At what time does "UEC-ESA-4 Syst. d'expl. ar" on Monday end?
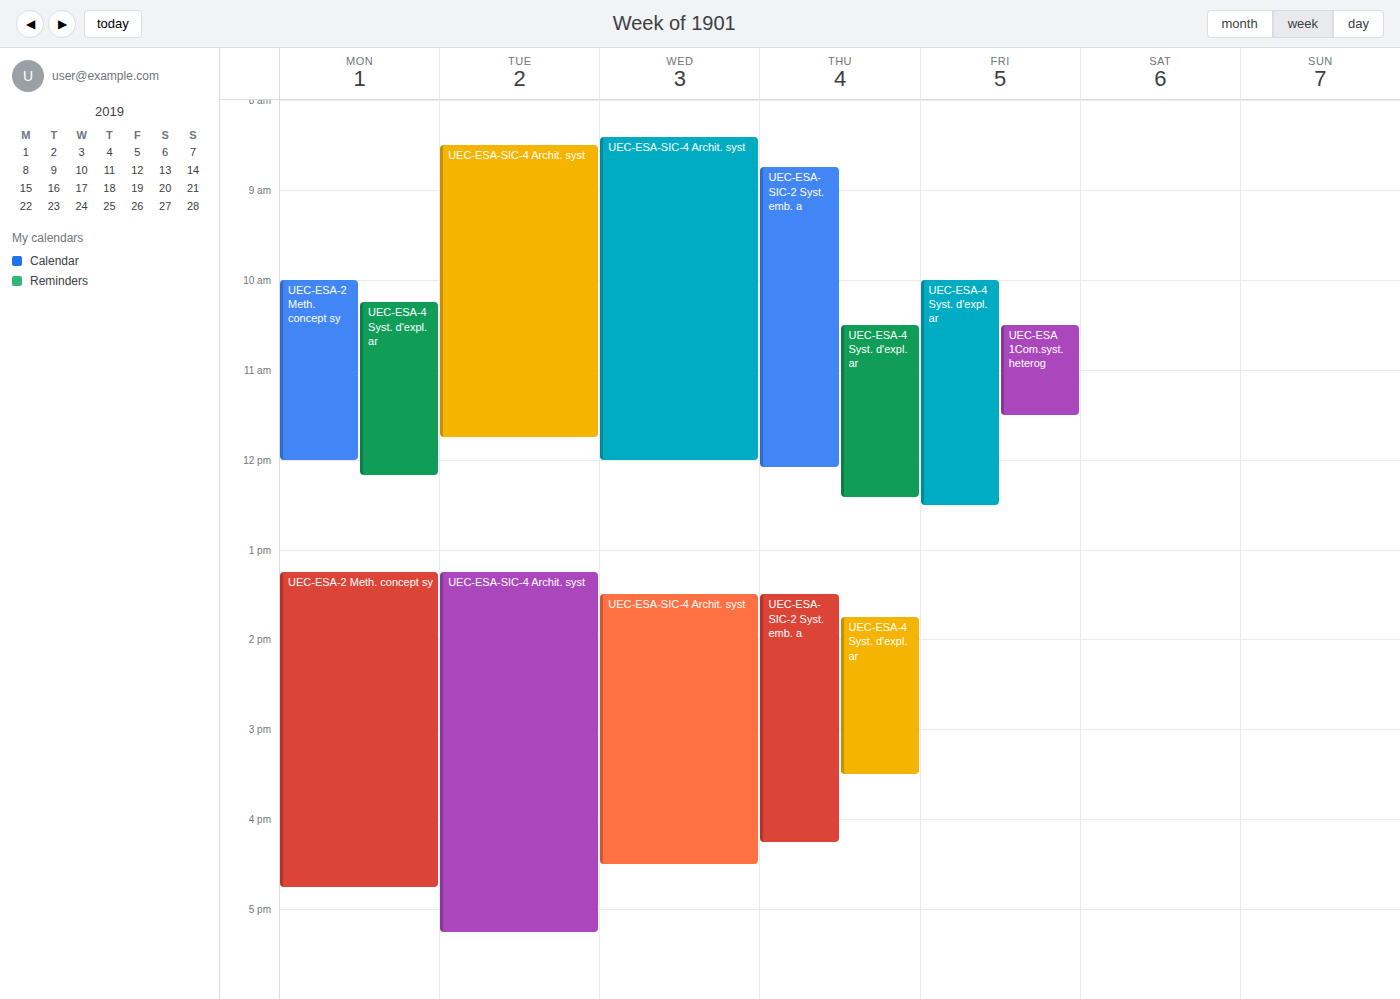
12:10 PM